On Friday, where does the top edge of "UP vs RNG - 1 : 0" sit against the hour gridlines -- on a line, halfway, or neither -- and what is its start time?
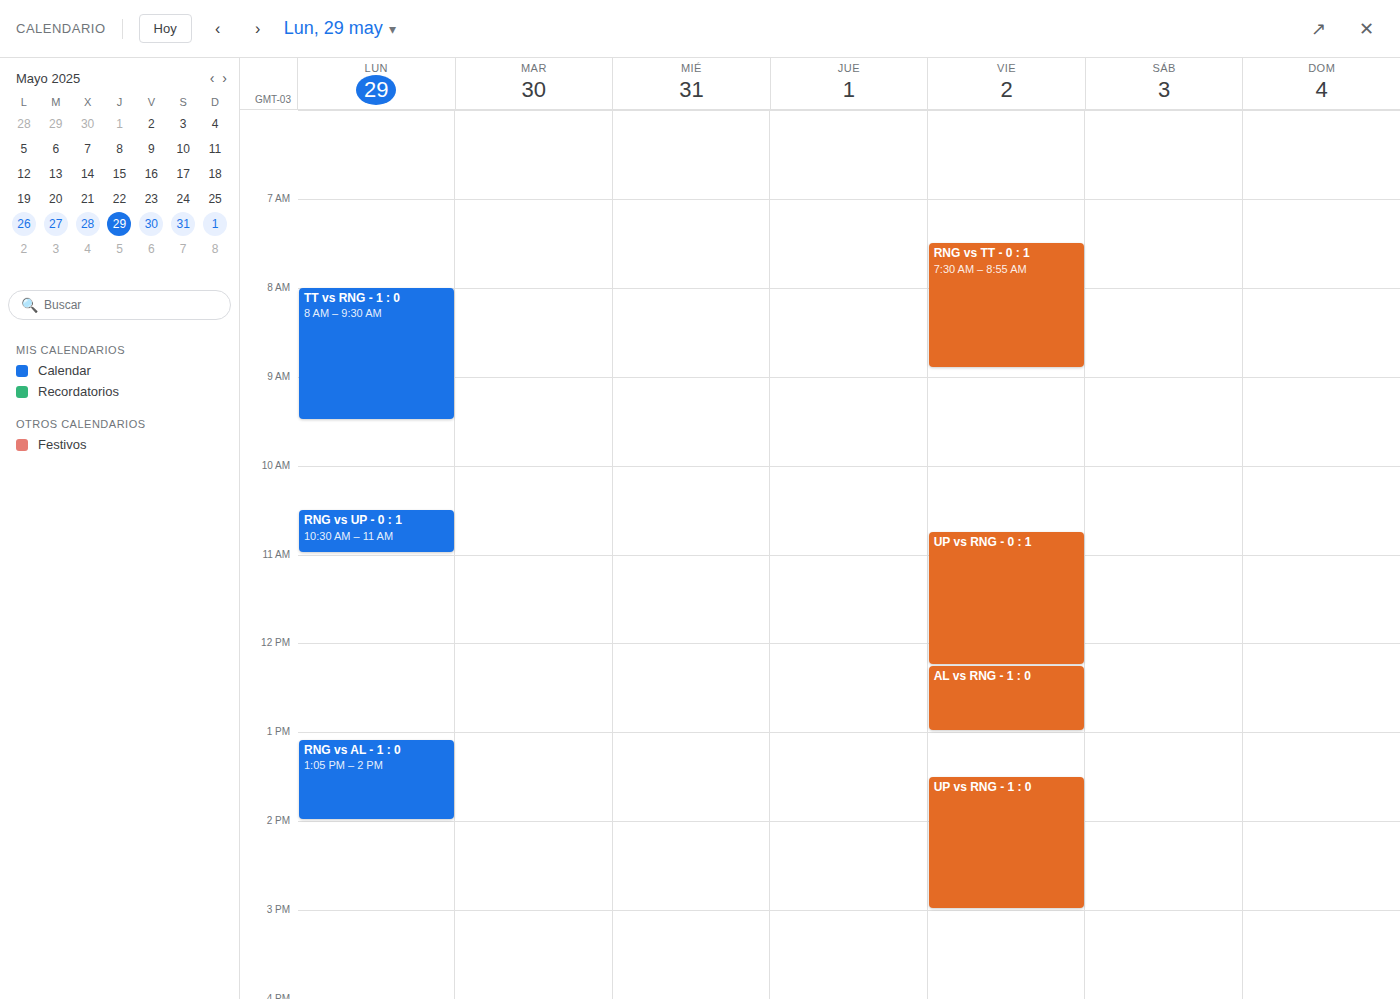
13:30 -- halfway between the 13:00 and 14:00 lines.